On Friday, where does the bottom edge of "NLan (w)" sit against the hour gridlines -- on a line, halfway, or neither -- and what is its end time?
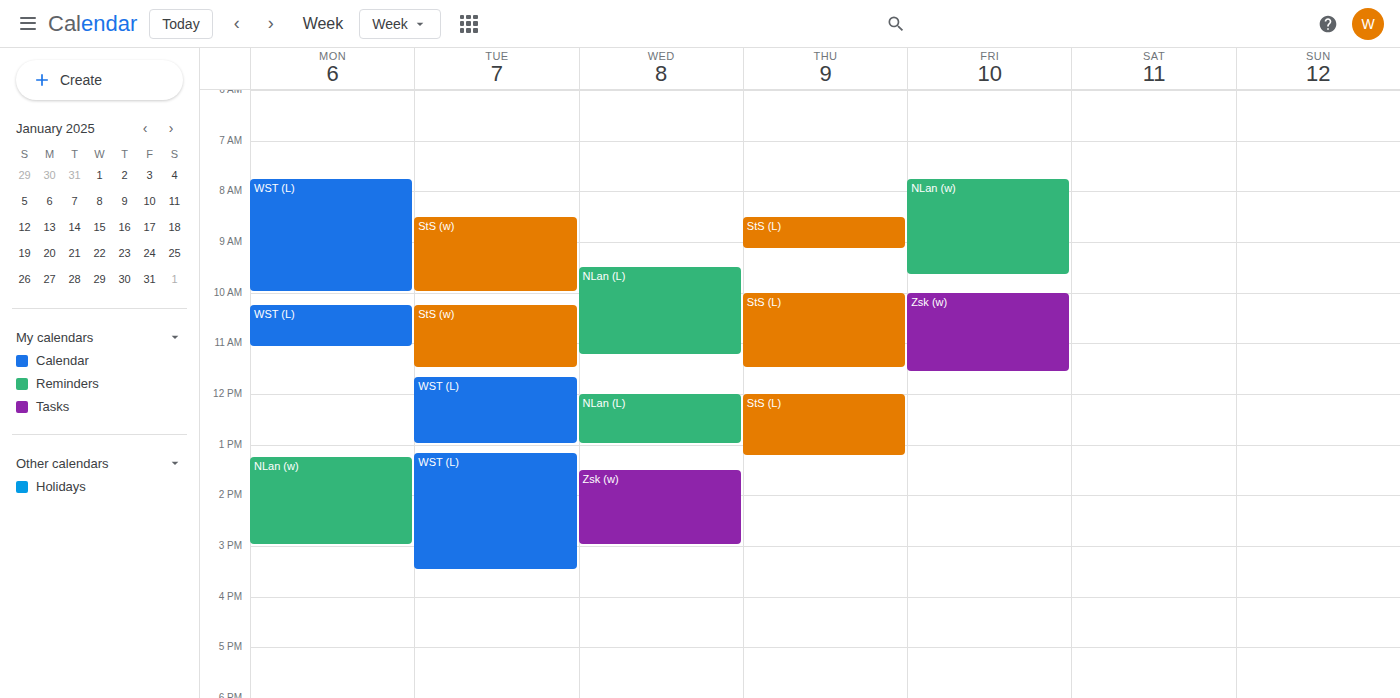
9:40 AM -- neither: 40 minutes below the 9 AM line and 20 minutes above the 10 AM line.